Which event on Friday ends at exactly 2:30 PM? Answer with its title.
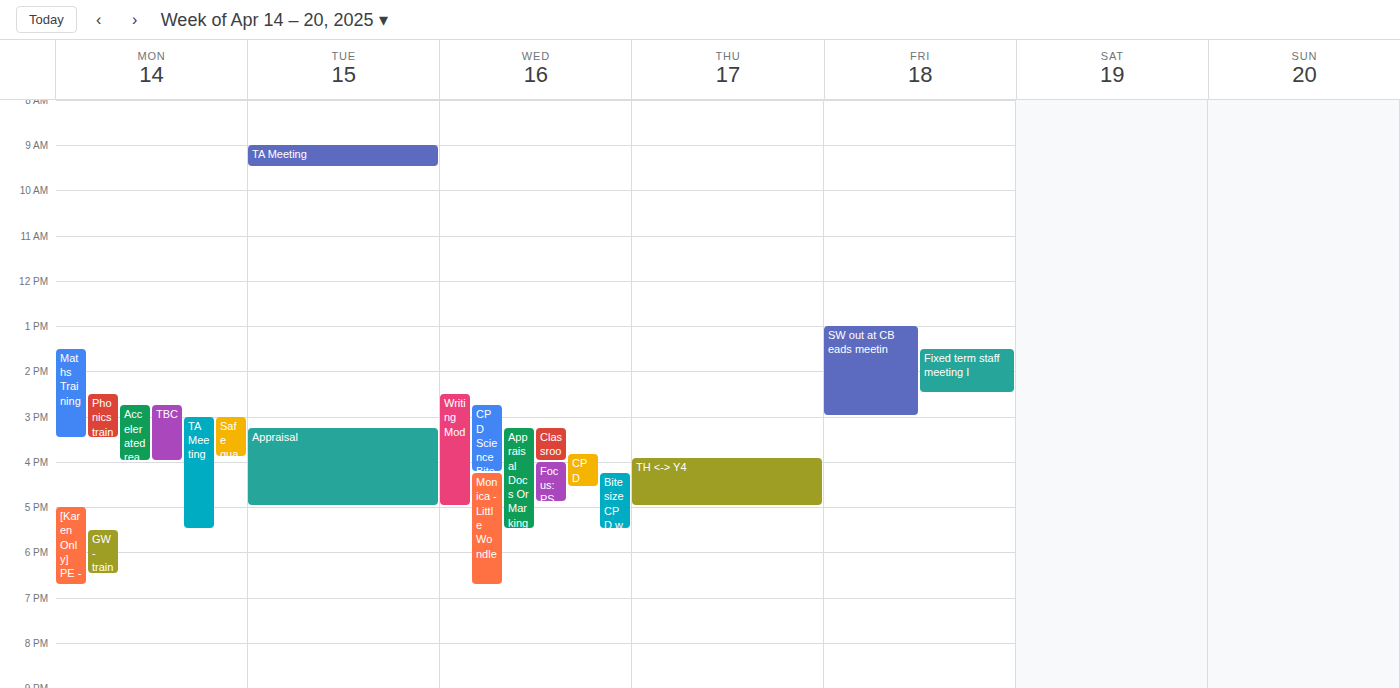
"Fixed term staff meeting I"